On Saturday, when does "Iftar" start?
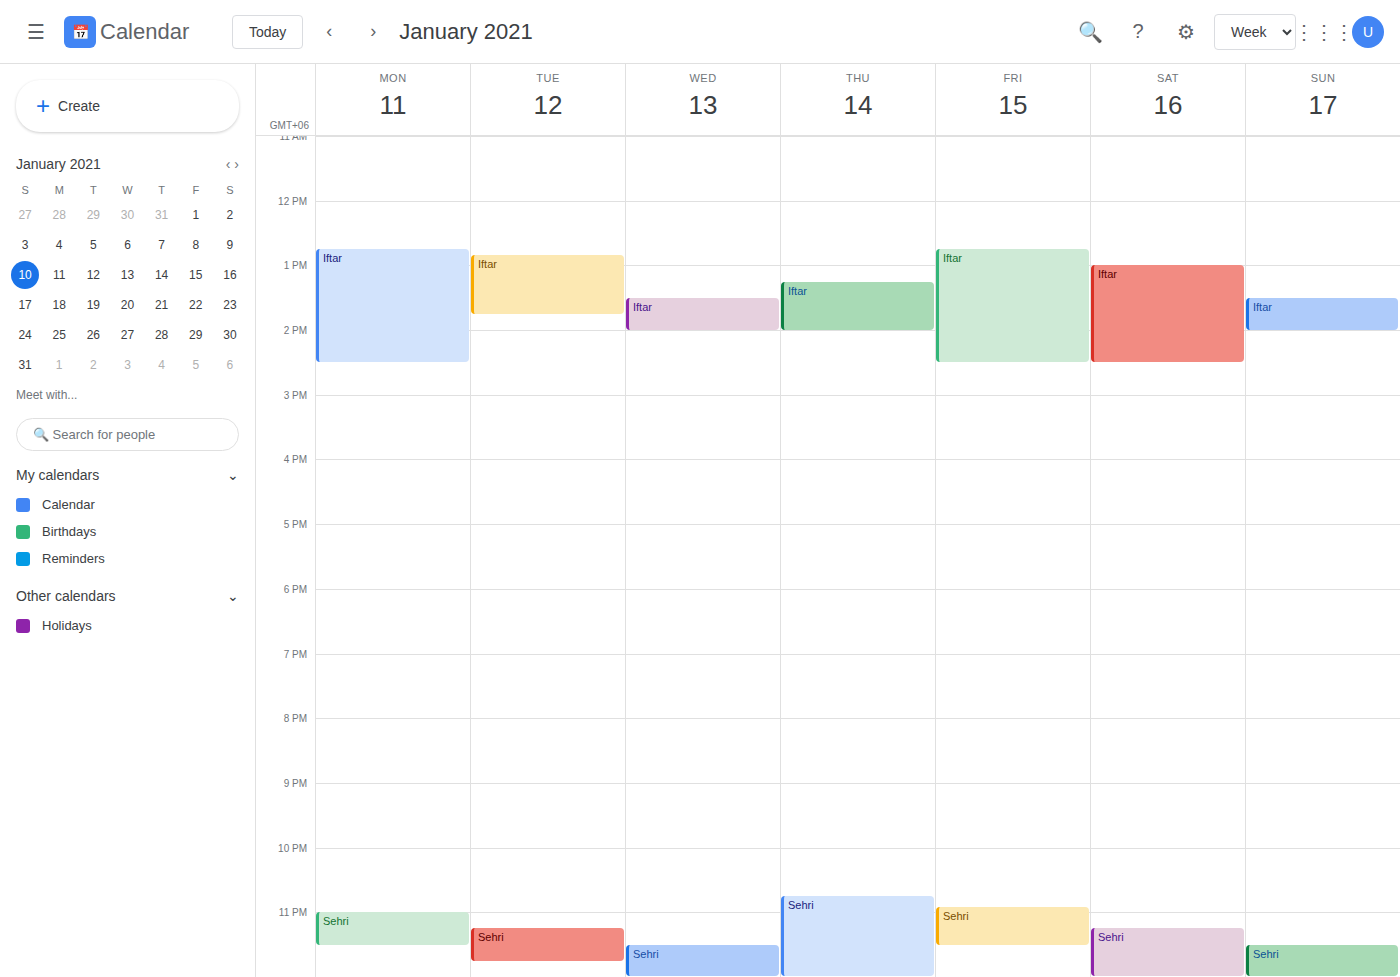
13:00